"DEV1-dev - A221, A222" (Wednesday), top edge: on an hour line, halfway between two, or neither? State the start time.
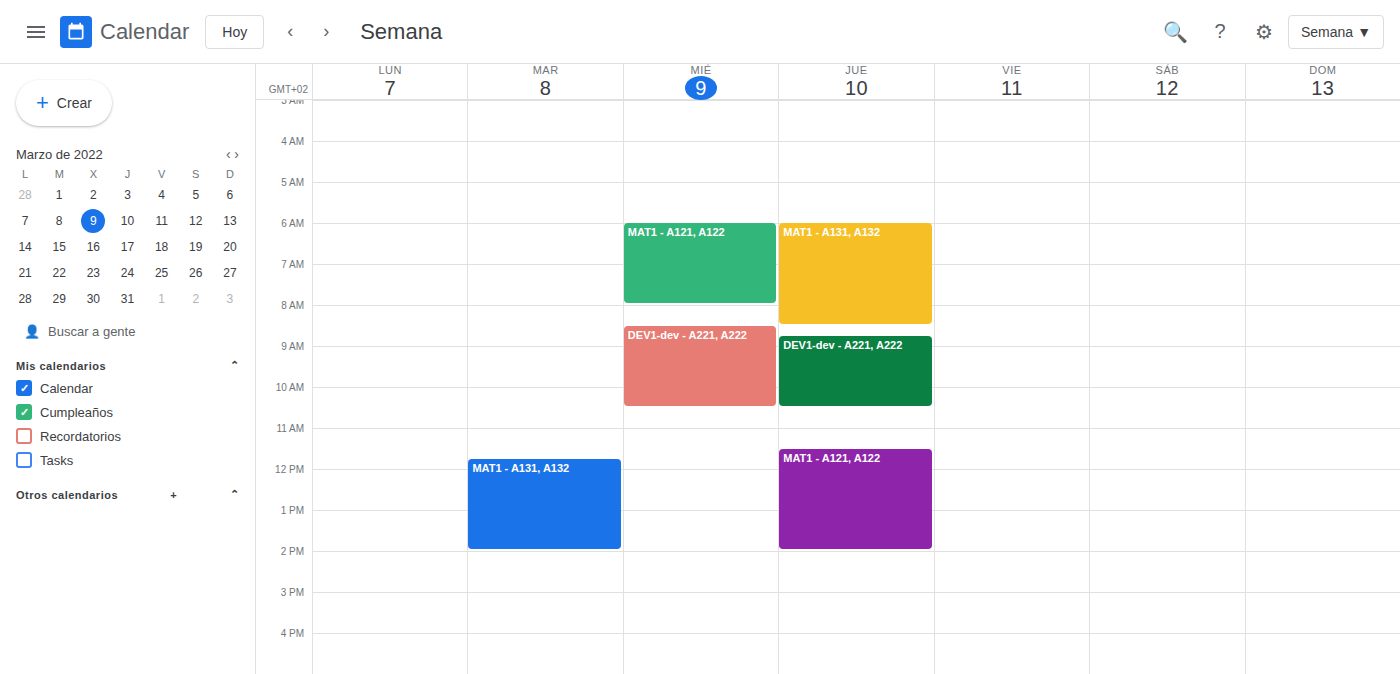
08:30 -- halfway between the 08:00 and 09:00 lines.